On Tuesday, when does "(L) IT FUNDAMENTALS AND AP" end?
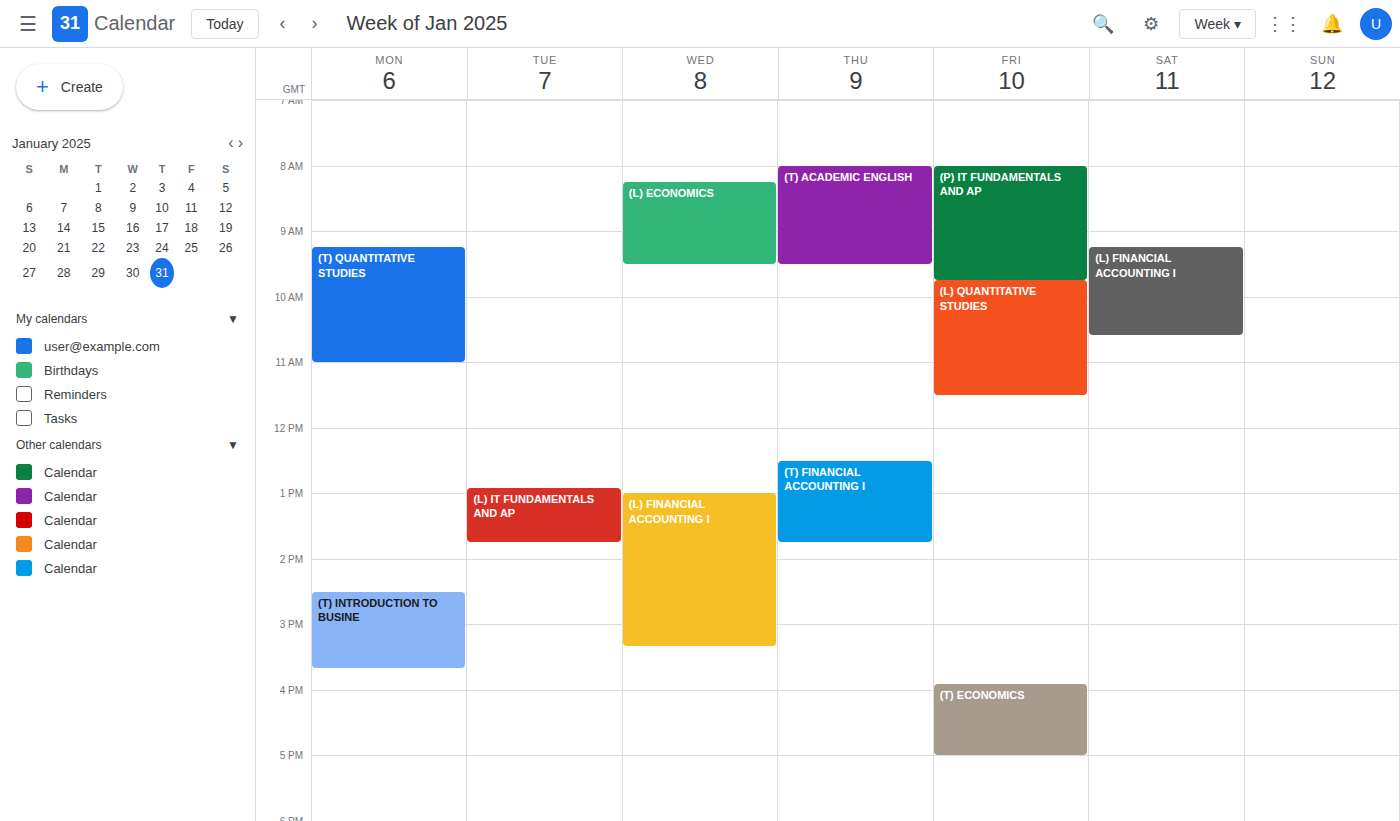
1:45 PM